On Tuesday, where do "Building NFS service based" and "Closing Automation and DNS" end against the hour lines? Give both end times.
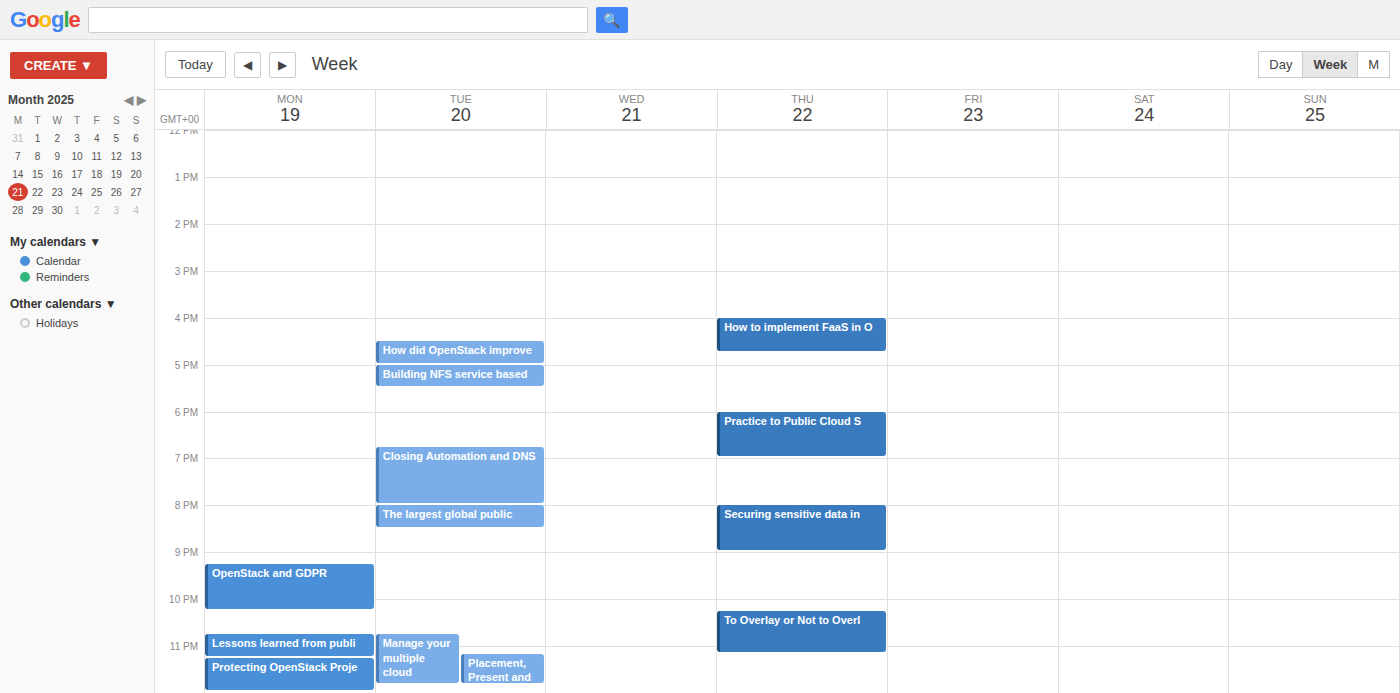
"Building NFS service based": 5:30 PM, halfway between the 5 PM and 6 PM lines. "Closing Automation and DNS": 8:00 PM, exactly on the 8 PM line.